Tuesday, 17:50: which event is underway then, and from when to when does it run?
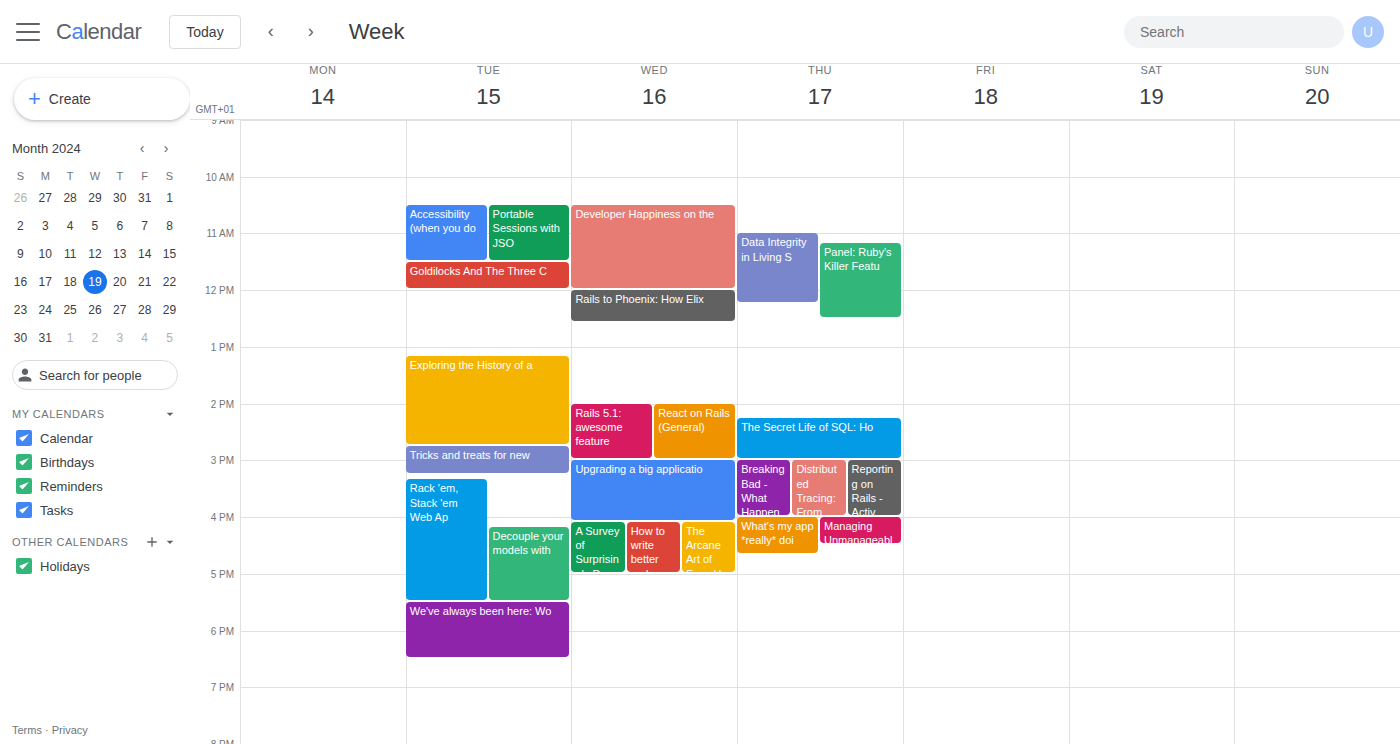
"We've always been here: Wo", 17:30 to 18:30